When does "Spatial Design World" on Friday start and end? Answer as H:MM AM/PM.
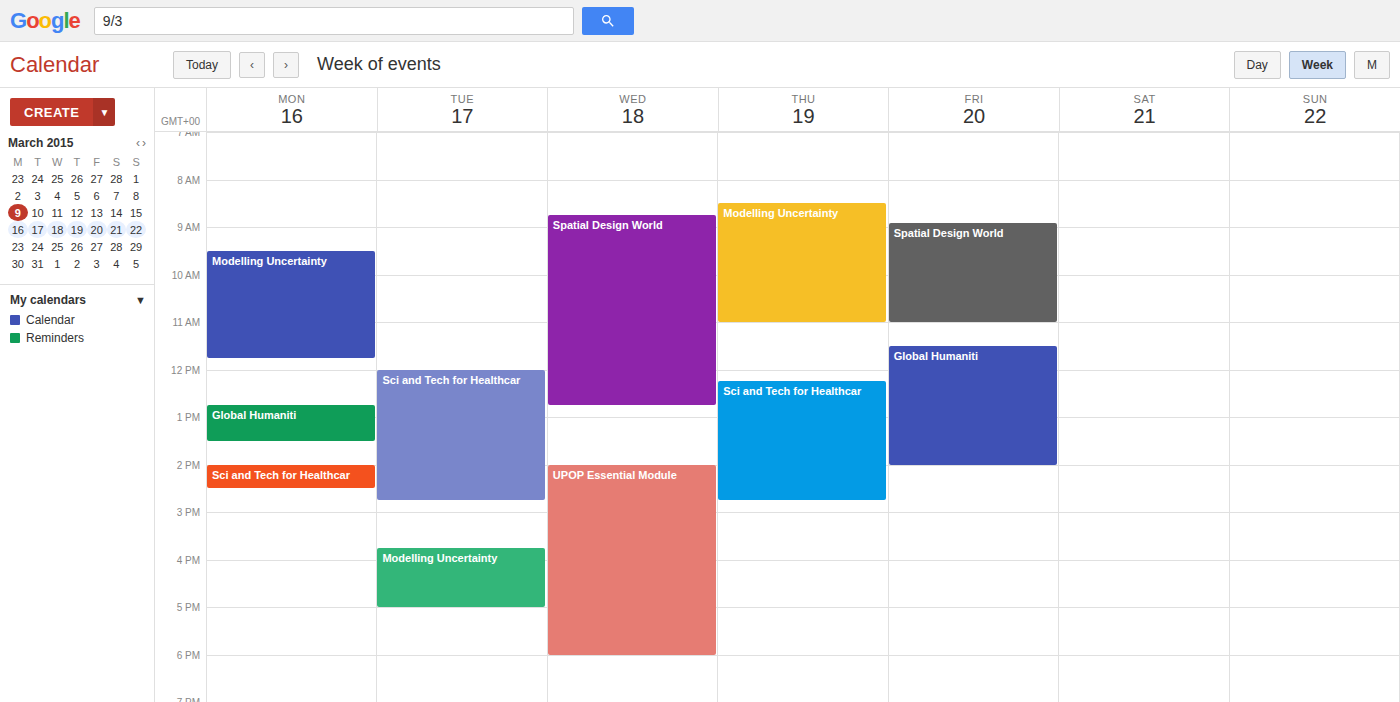
8:55 AM to 11:00 AM